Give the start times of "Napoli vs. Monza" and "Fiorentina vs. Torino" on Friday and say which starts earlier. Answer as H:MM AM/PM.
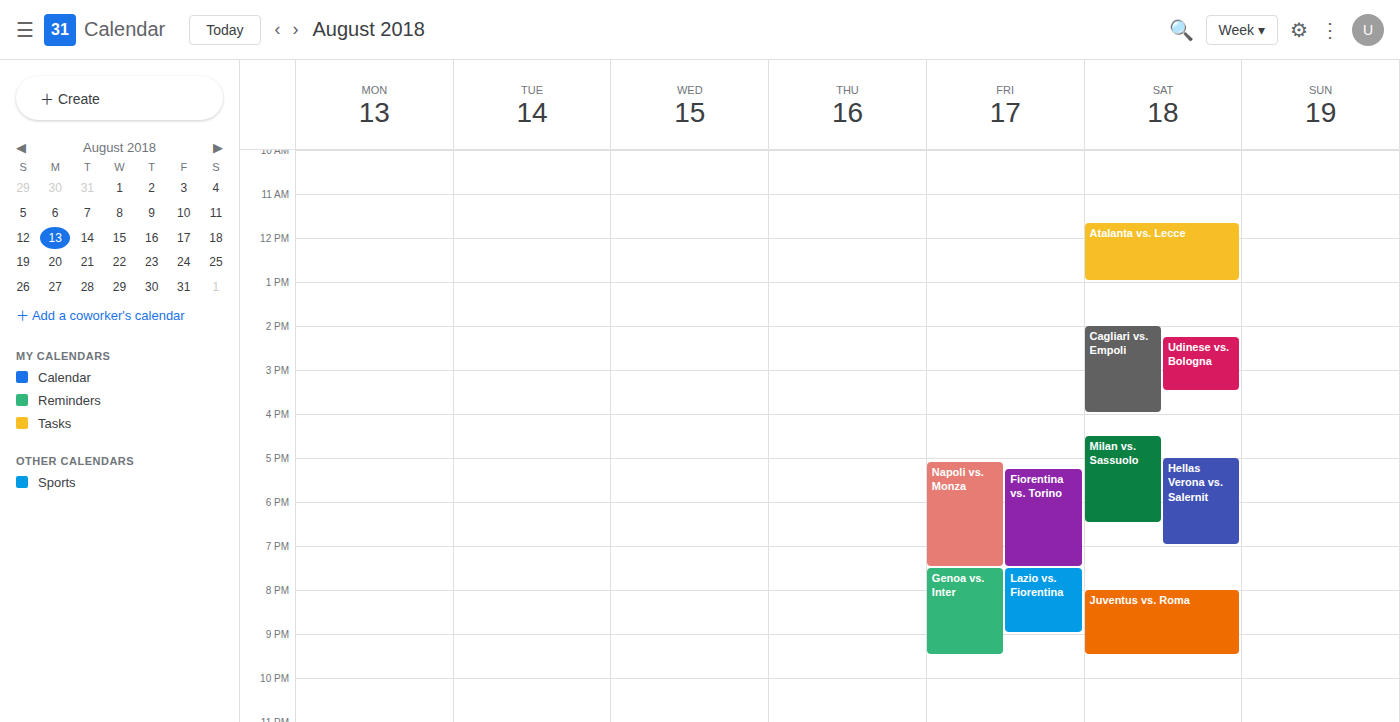
"Napoli vs. Monza" 5:05 PM; "Fiorentina vs. Torino" 5:15 PM.